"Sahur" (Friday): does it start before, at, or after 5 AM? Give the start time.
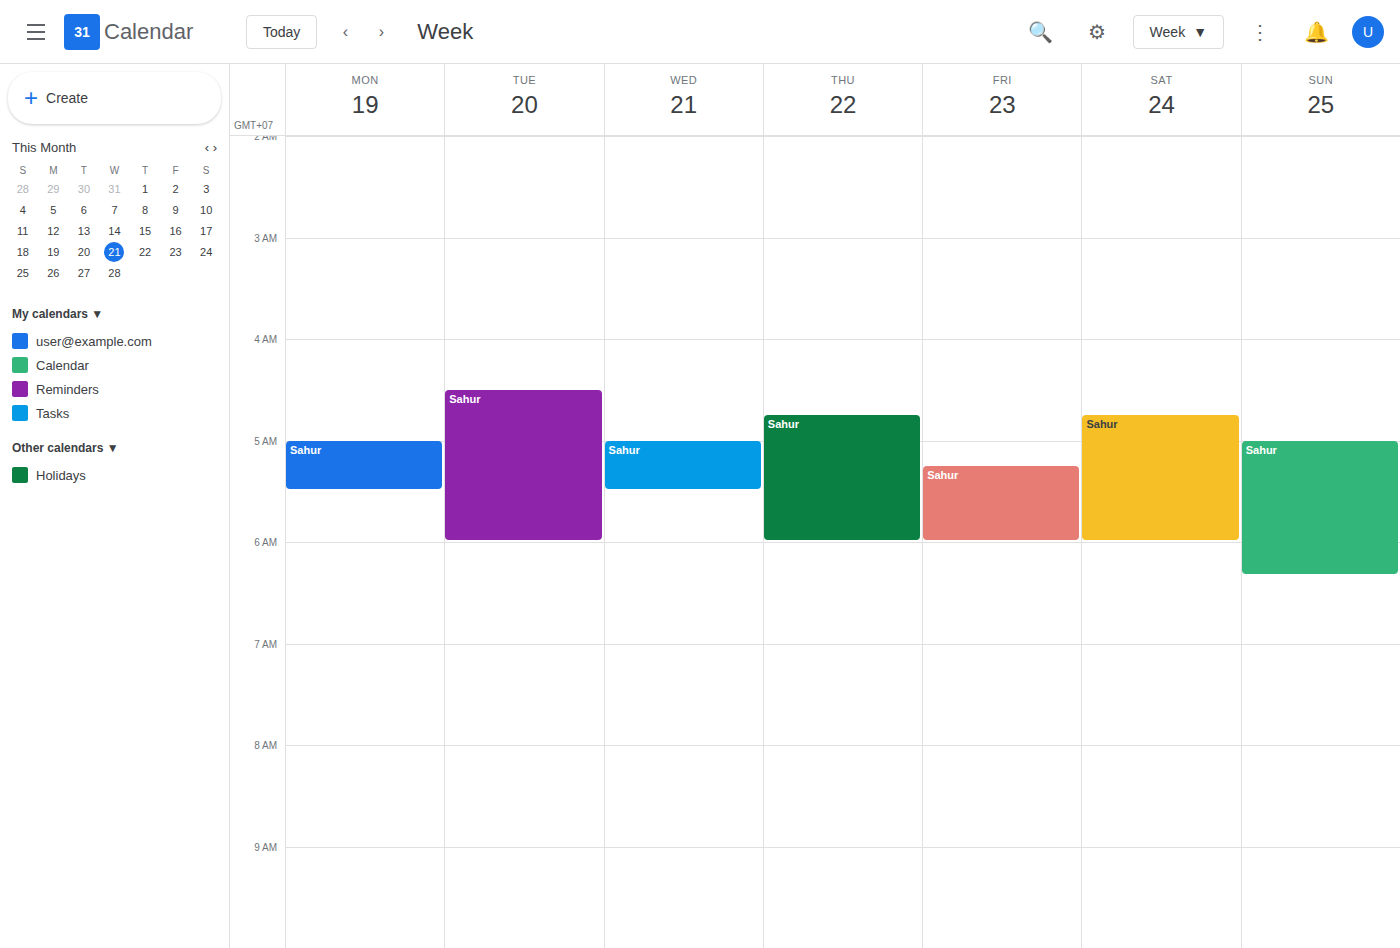
5:15 AM -- after 5 AM, 15 minutes below the 5 AM line.